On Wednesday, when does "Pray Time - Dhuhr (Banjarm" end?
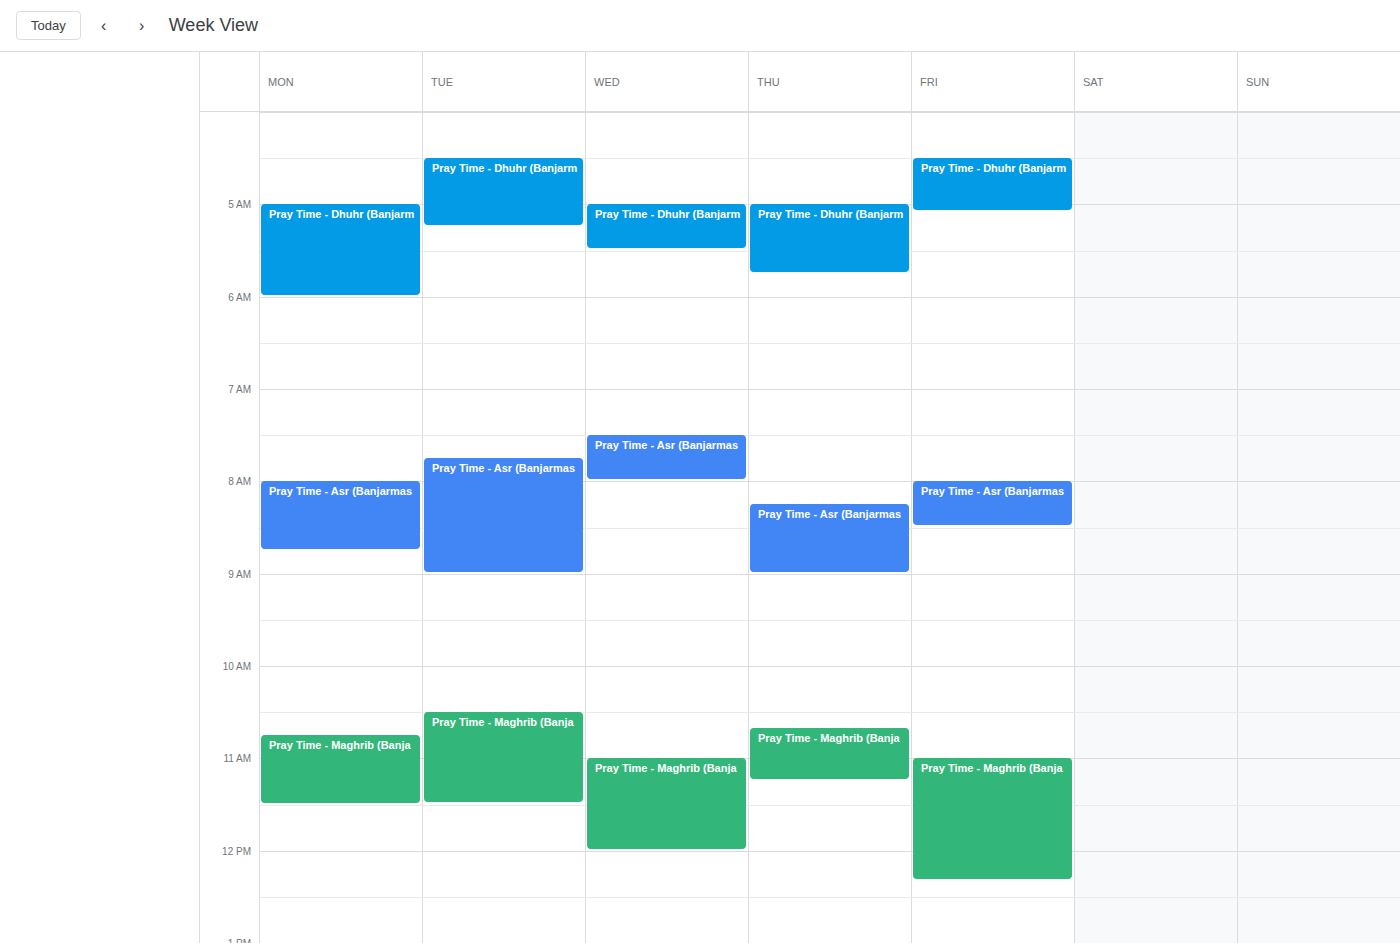
5:30 AM